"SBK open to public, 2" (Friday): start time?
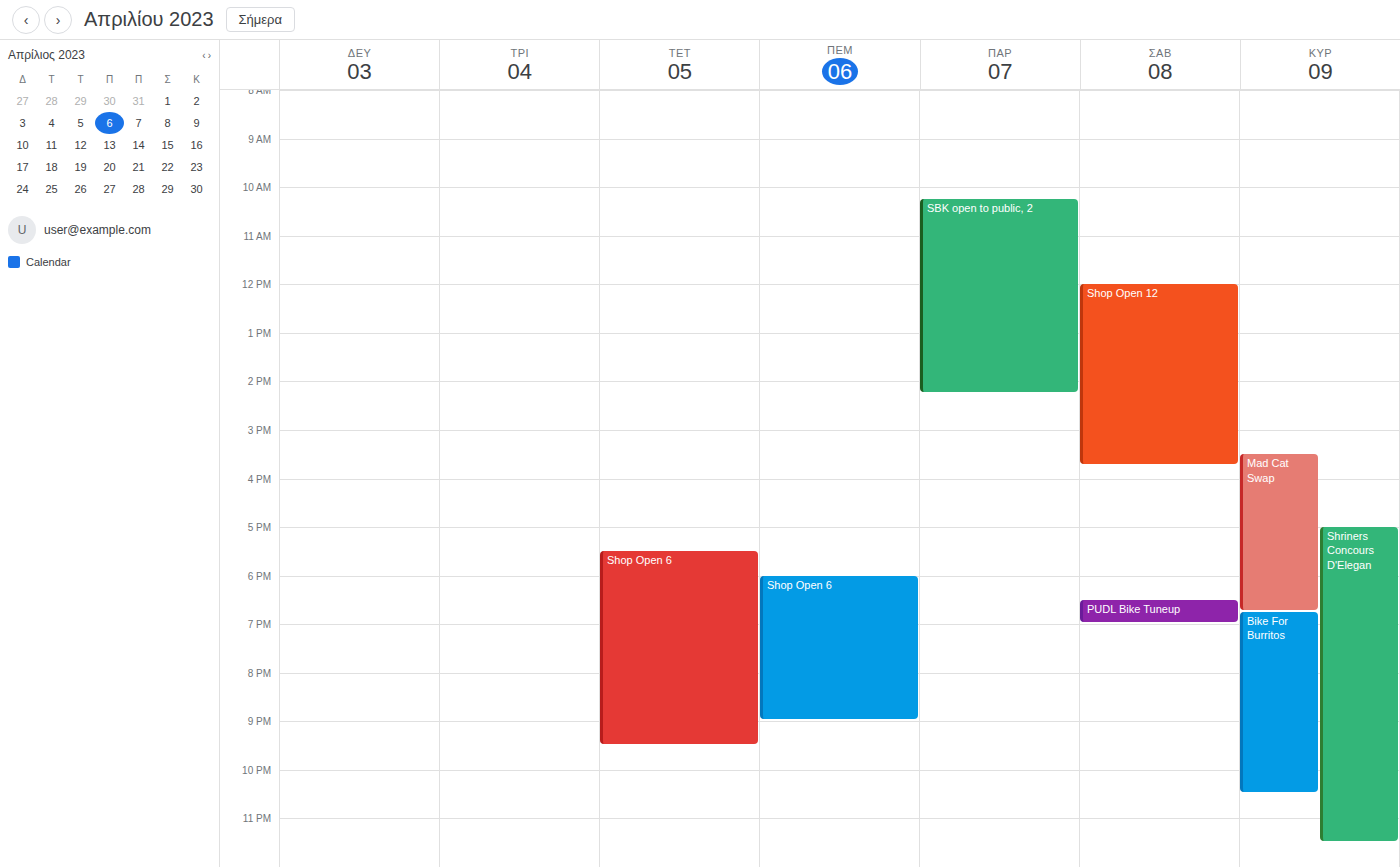
10:15 AM